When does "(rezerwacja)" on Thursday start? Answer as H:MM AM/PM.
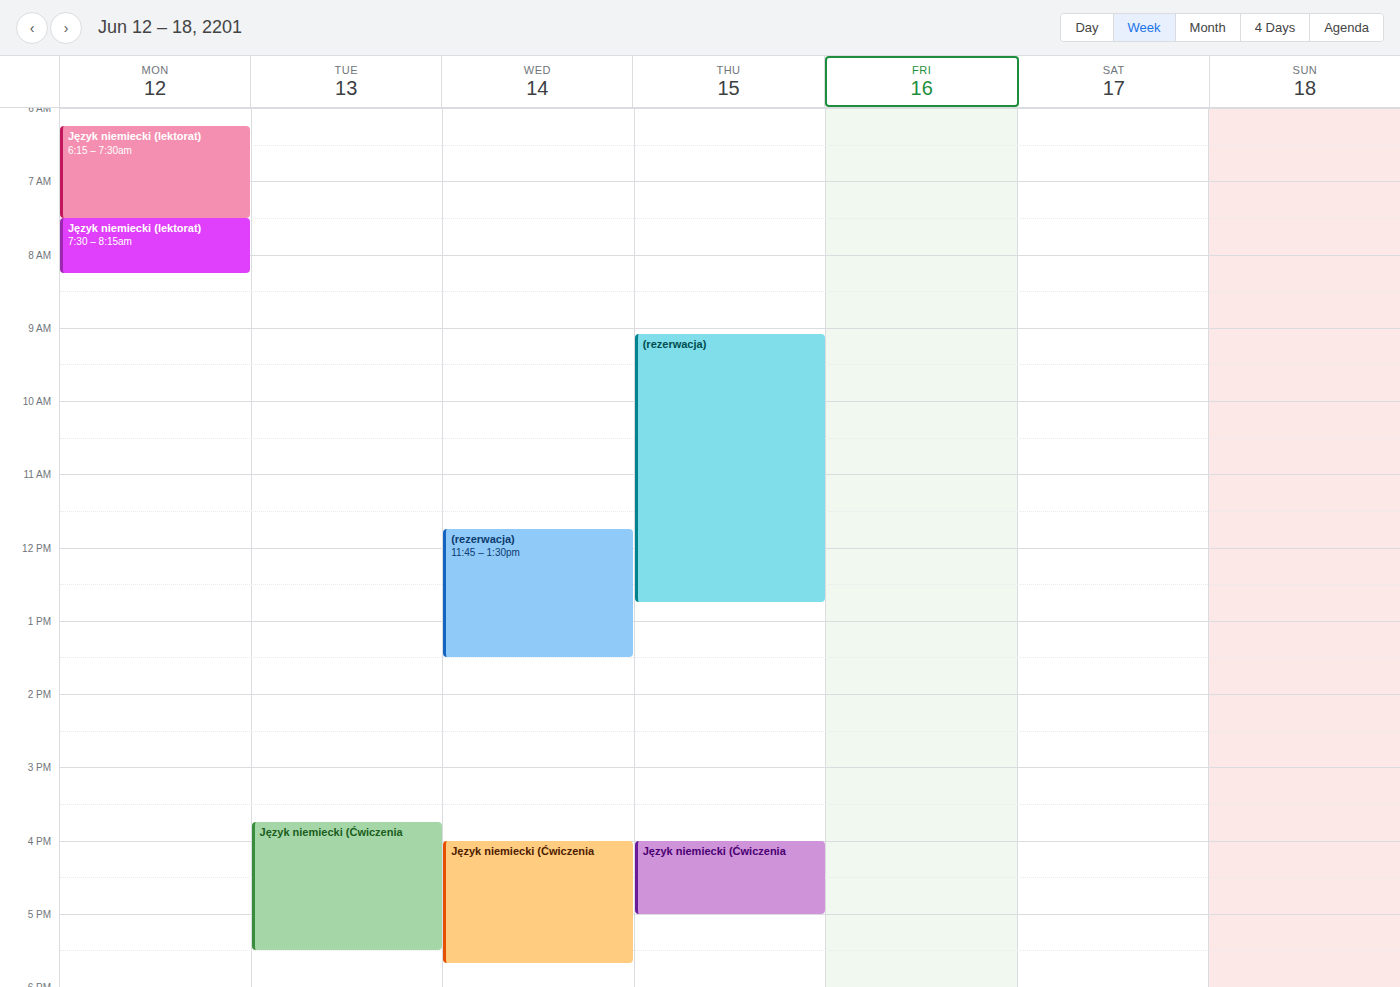
9:05 AM